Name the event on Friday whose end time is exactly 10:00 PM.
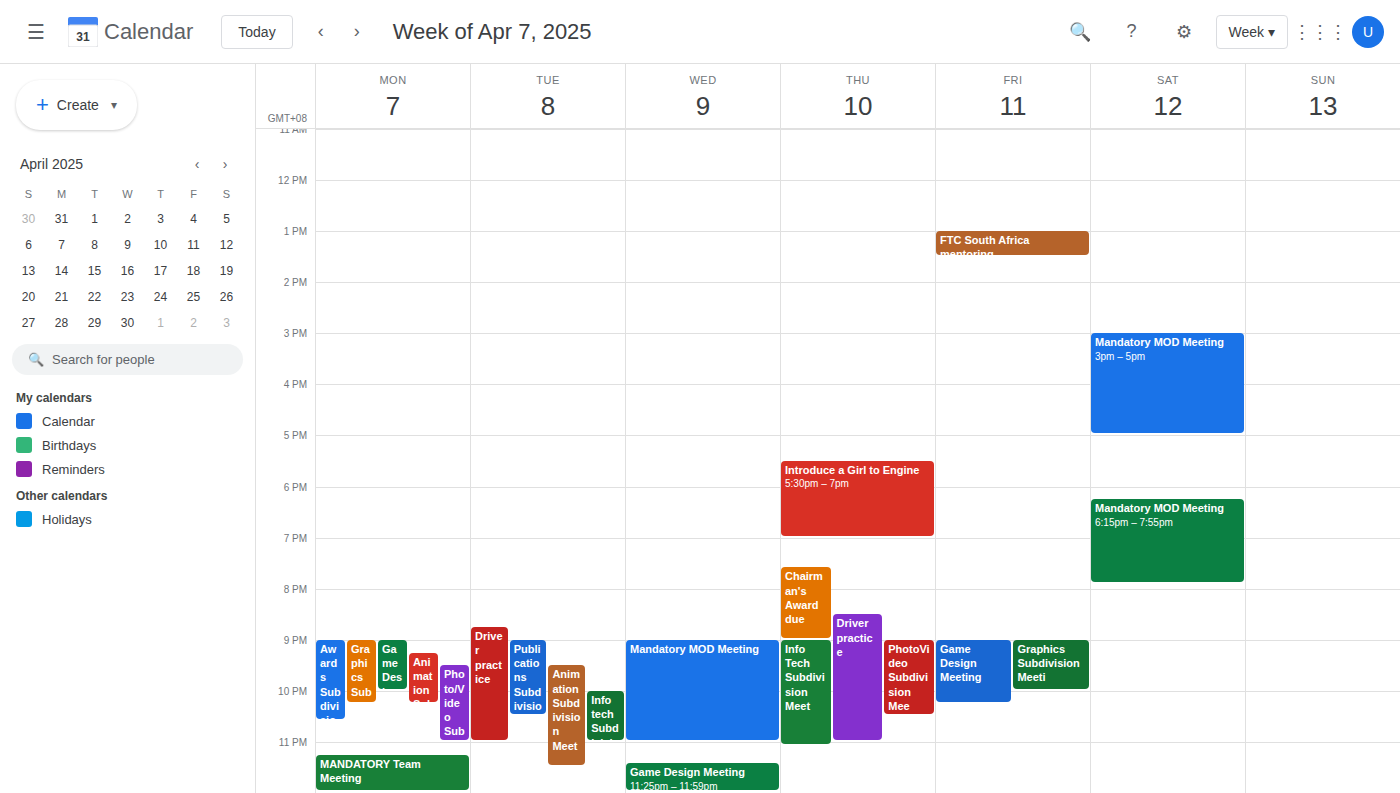
"Graphics Subdivision Meeti"